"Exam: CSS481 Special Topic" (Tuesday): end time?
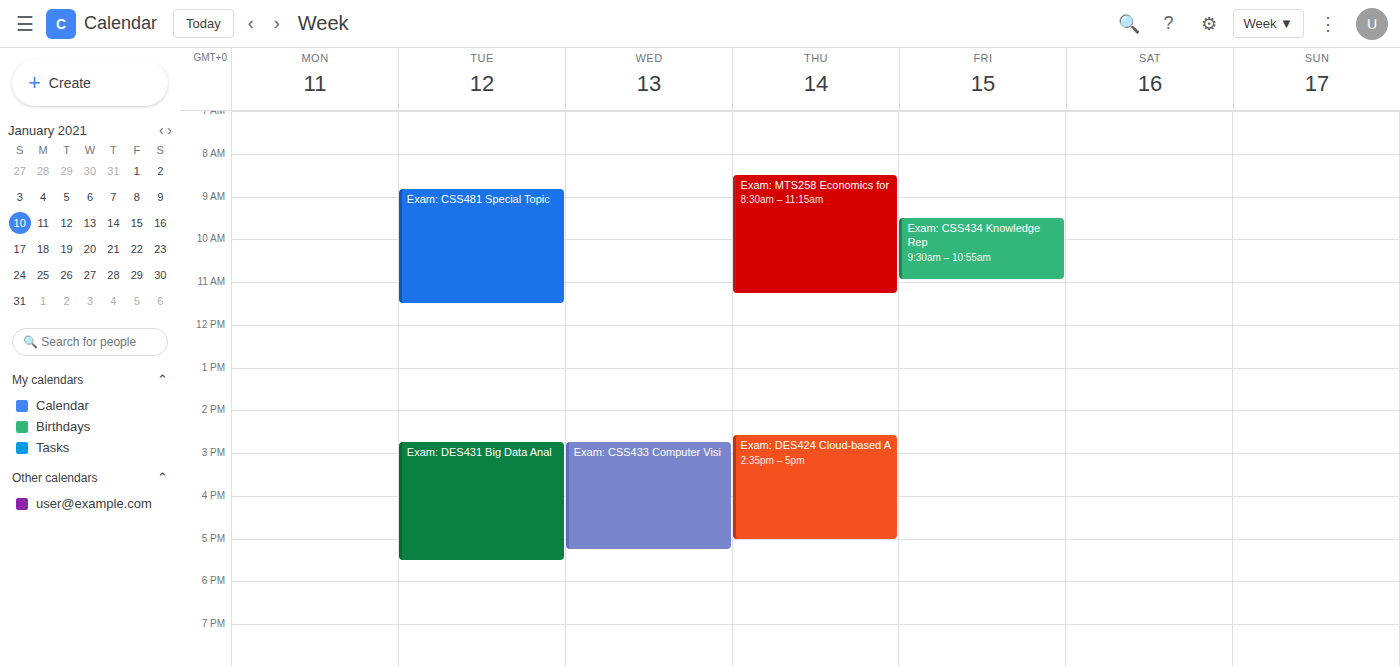
11:30 AM